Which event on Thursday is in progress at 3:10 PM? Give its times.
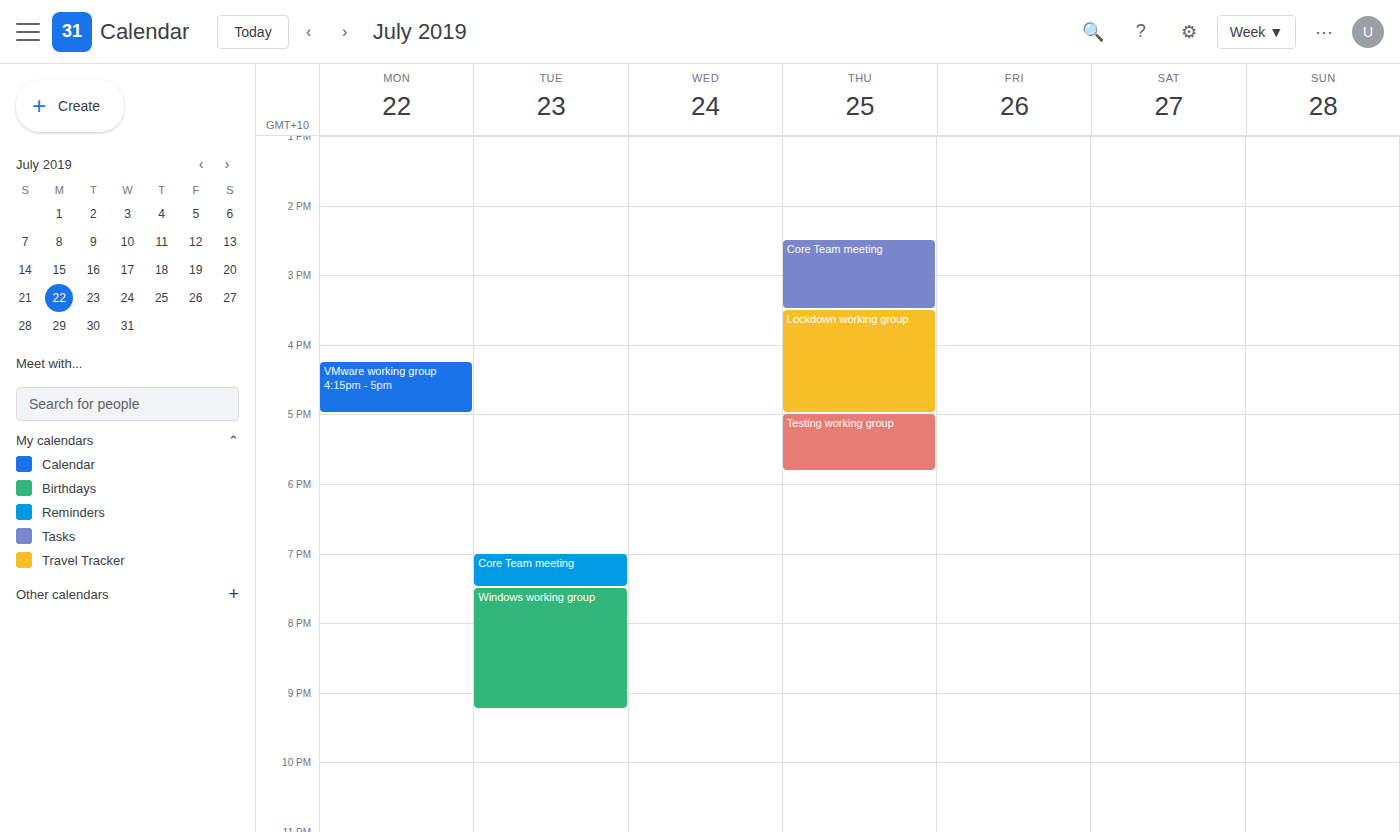
"Core Team meeting", 2:30 PM to 3:30 PM